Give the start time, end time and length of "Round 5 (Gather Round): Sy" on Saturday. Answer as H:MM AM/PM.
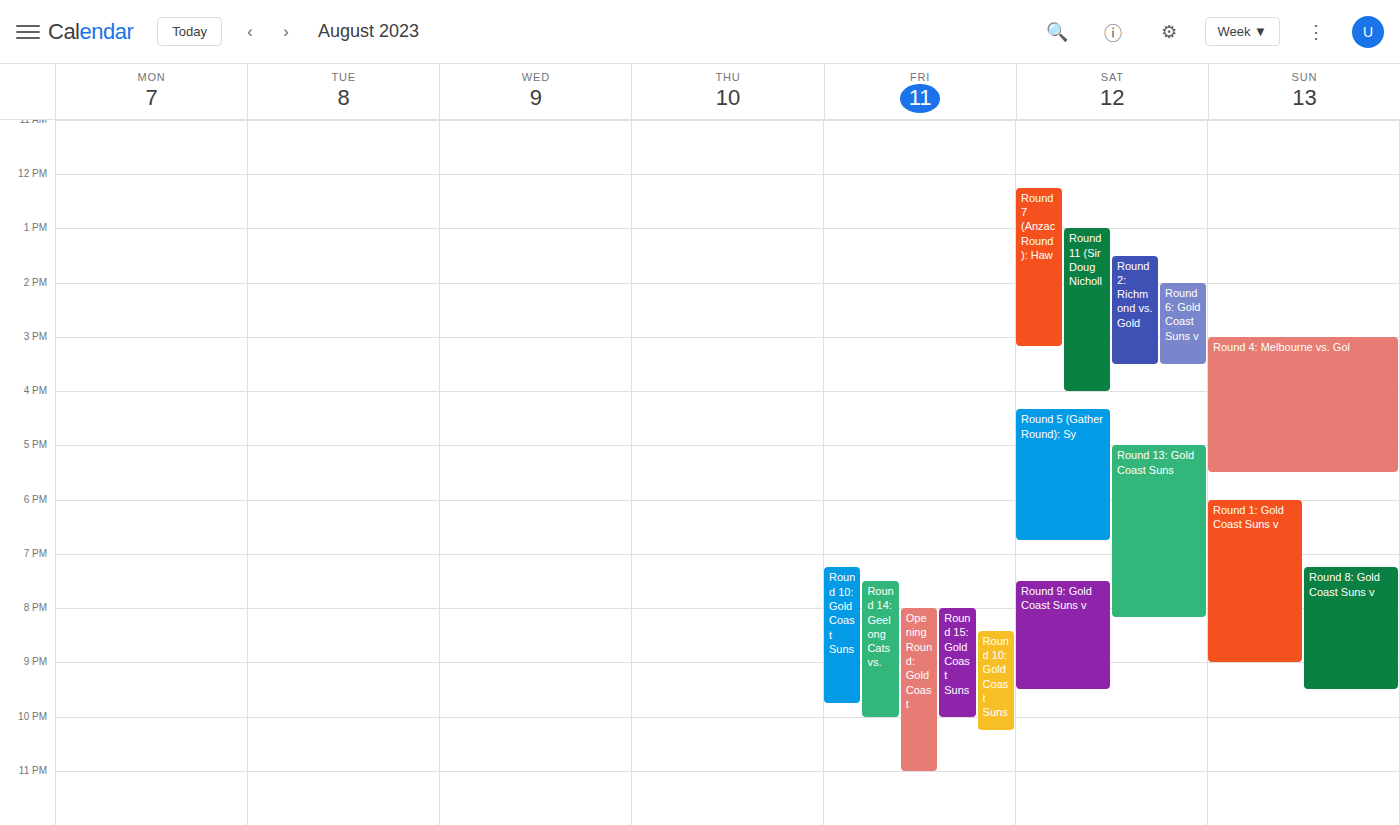
4:20 PM to 6:45 PM, 2 hours 25 minutes